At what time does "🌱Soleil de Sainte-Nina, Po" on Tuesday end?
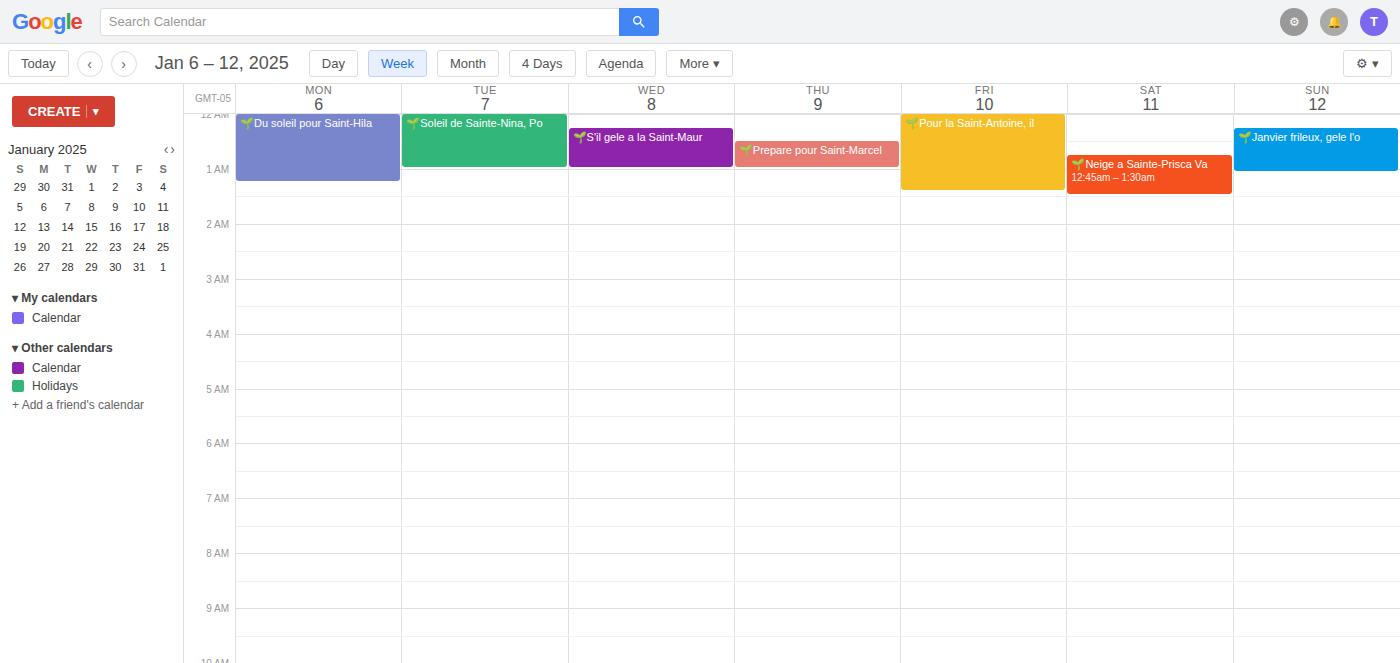
1:00 AM